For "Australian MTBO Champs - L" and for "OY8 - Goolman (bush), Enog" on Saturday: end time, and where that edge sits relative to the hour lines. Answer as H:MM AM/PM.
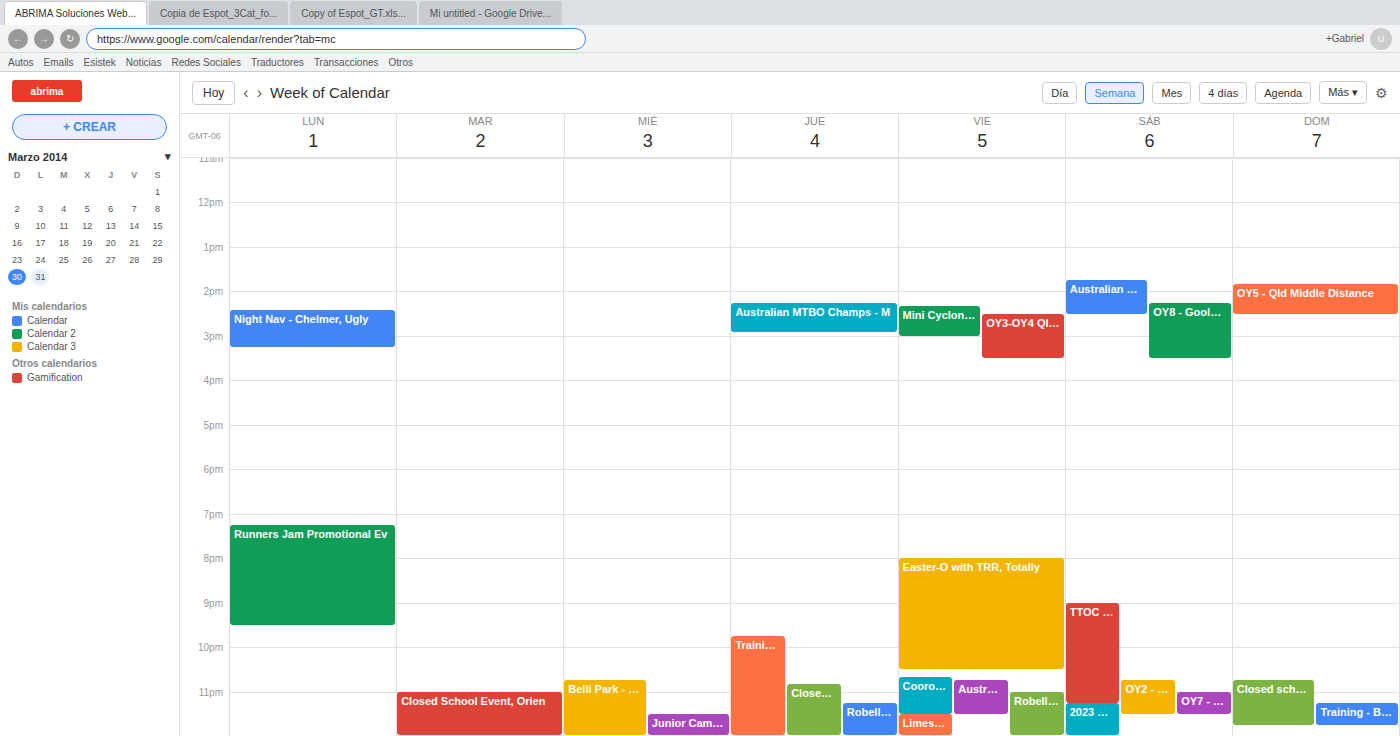
"Australian MTBO Champs - L": 2:30 PM, halfway between the 2 PM and 3 PM lines. "OY8 - Goolman (bush), Enog": 3:30 PM, halfway between the 3 PM and 4 PM lines.